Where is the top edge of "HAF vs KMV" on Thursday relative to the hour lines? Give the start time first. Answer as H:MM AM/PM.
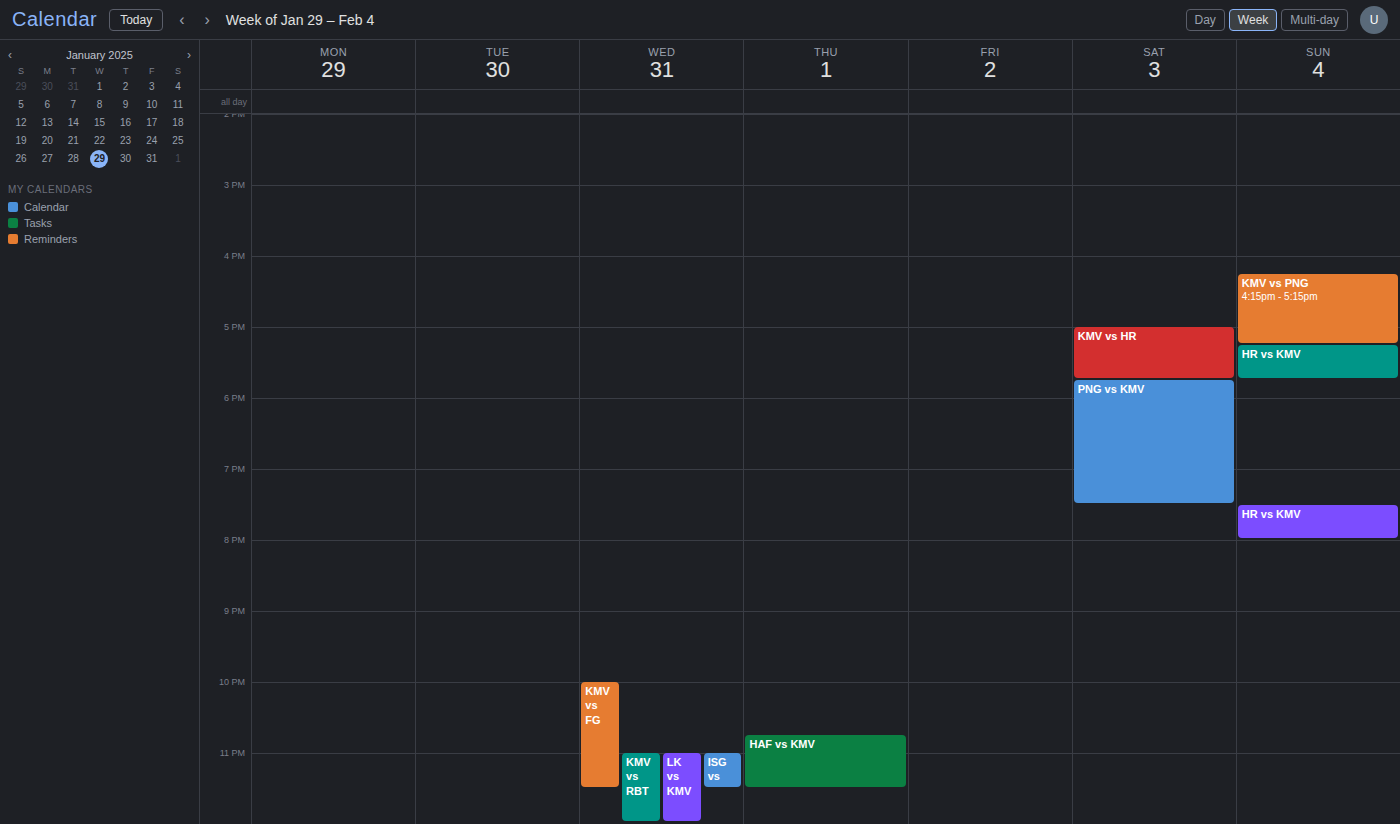
10:45 PM -- neither: three quarters of the way from the 10 PM line to the 11 PM line.